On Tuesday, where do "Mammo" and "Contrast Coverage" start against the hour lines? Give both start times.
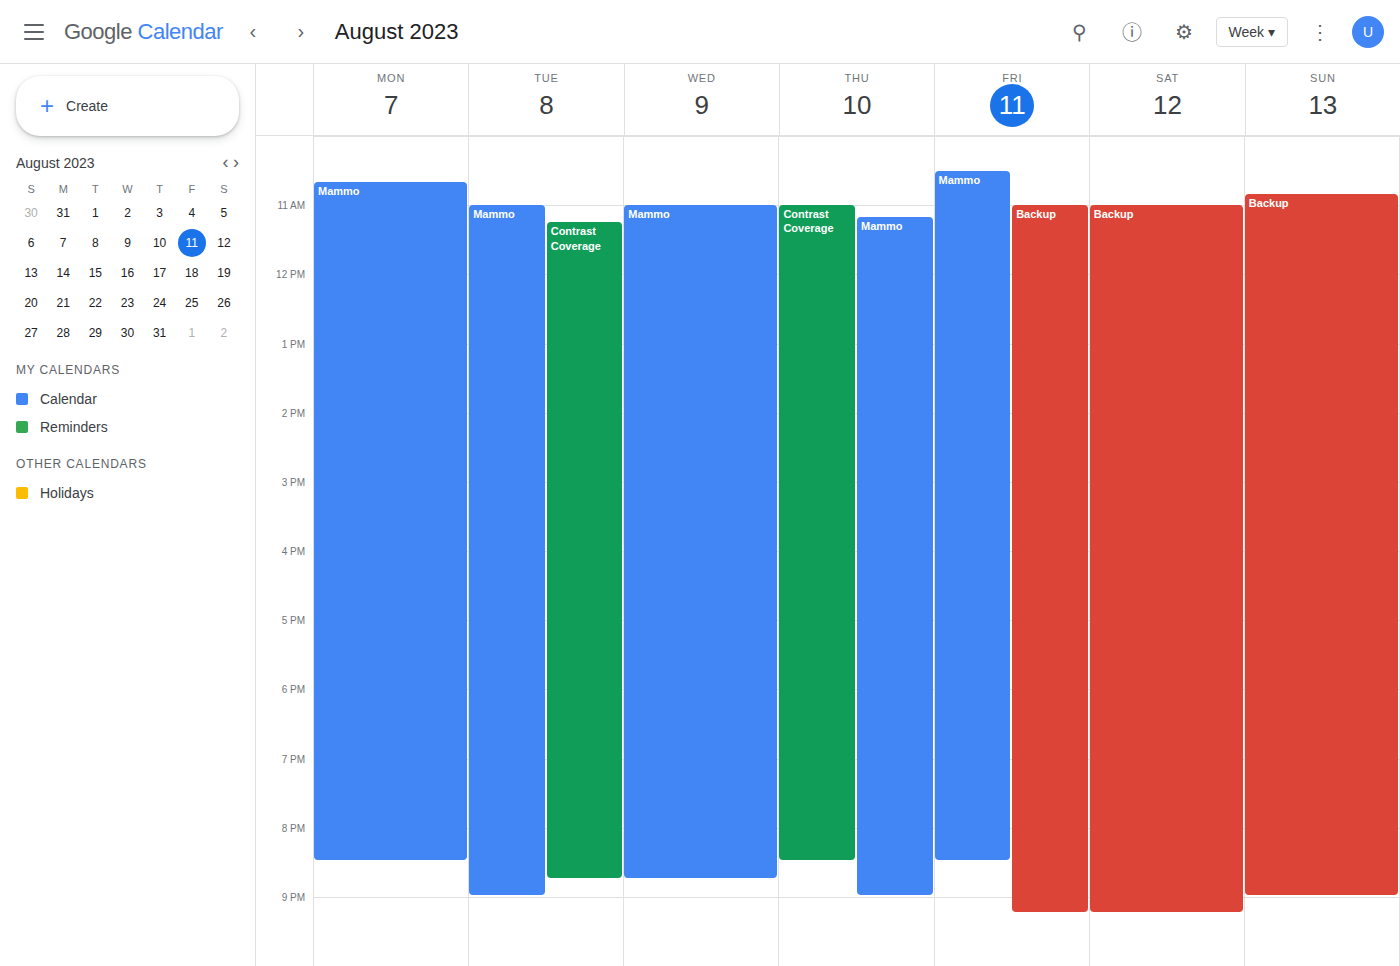
"Mammo": 11:00 AM, exactly on the 11 AM line. "Contrast Coverage": 11:15 AM, neither: a quarter of the way from the 11 AM line to the 12 PM line.